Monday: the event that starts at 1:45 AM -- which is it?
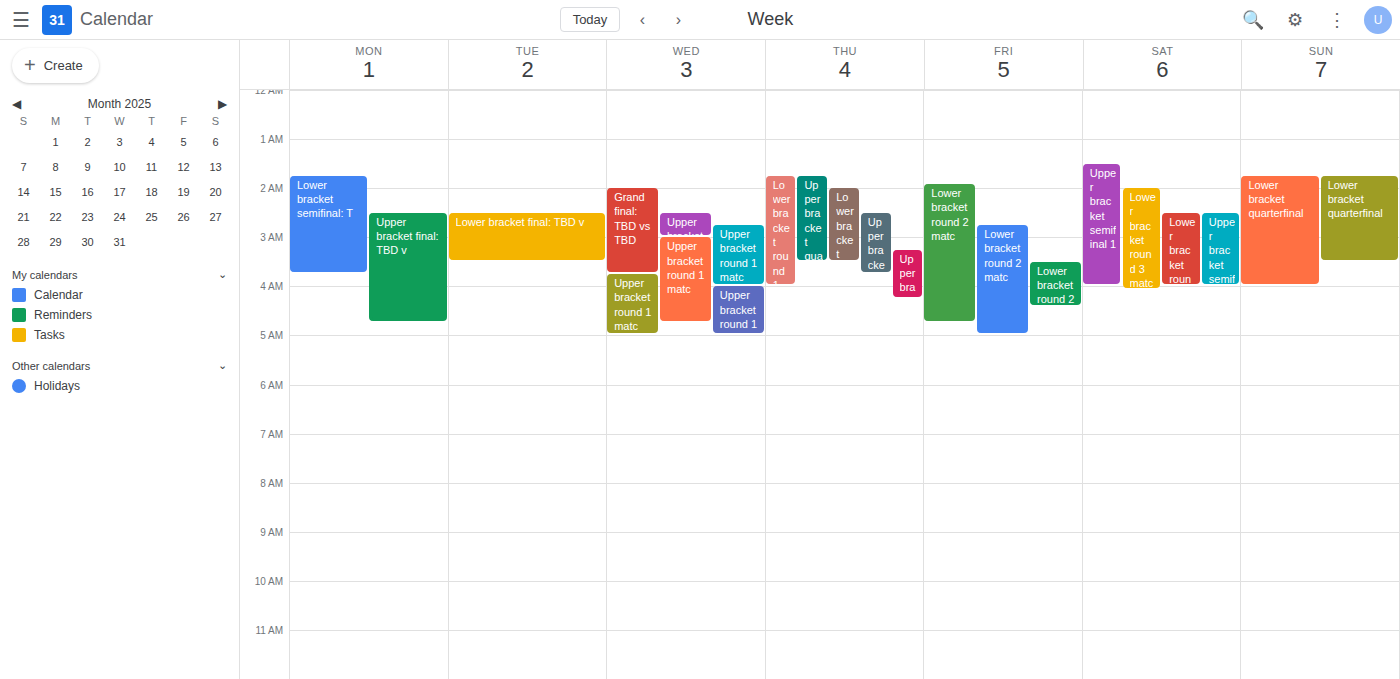
"Lower bracket semifinal: T"